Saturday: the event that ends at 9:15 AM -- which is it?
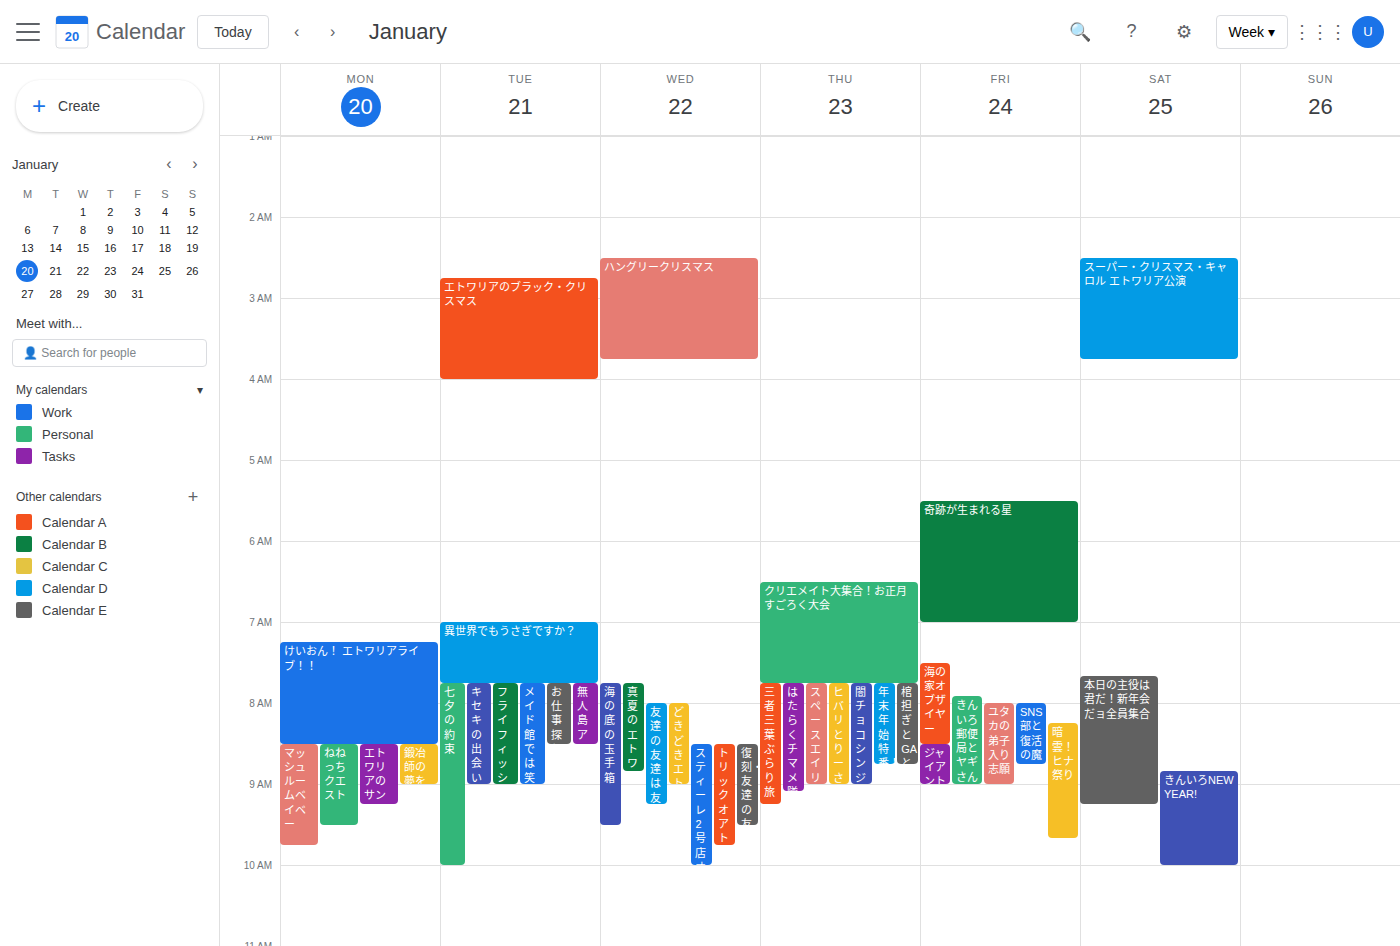
"本日の主役は君だ！新年会だョ全員集合"